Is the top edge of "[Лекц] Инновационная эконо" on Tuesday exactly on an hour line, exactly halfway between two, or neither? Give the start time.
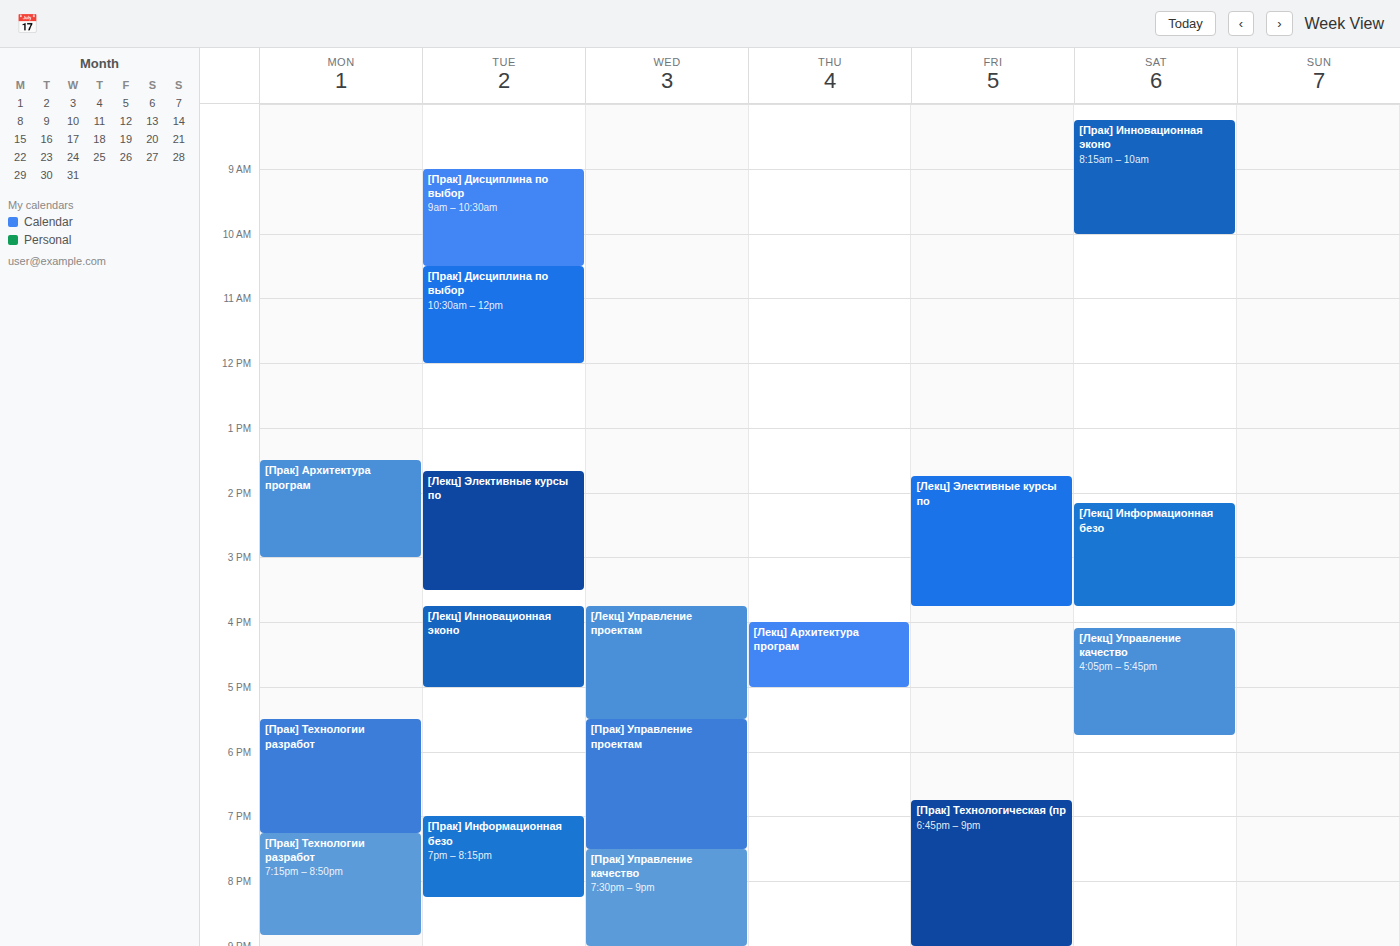
3:45 PM -- neither: three quarters of the way from the 3 PM line to the 4 PM line.